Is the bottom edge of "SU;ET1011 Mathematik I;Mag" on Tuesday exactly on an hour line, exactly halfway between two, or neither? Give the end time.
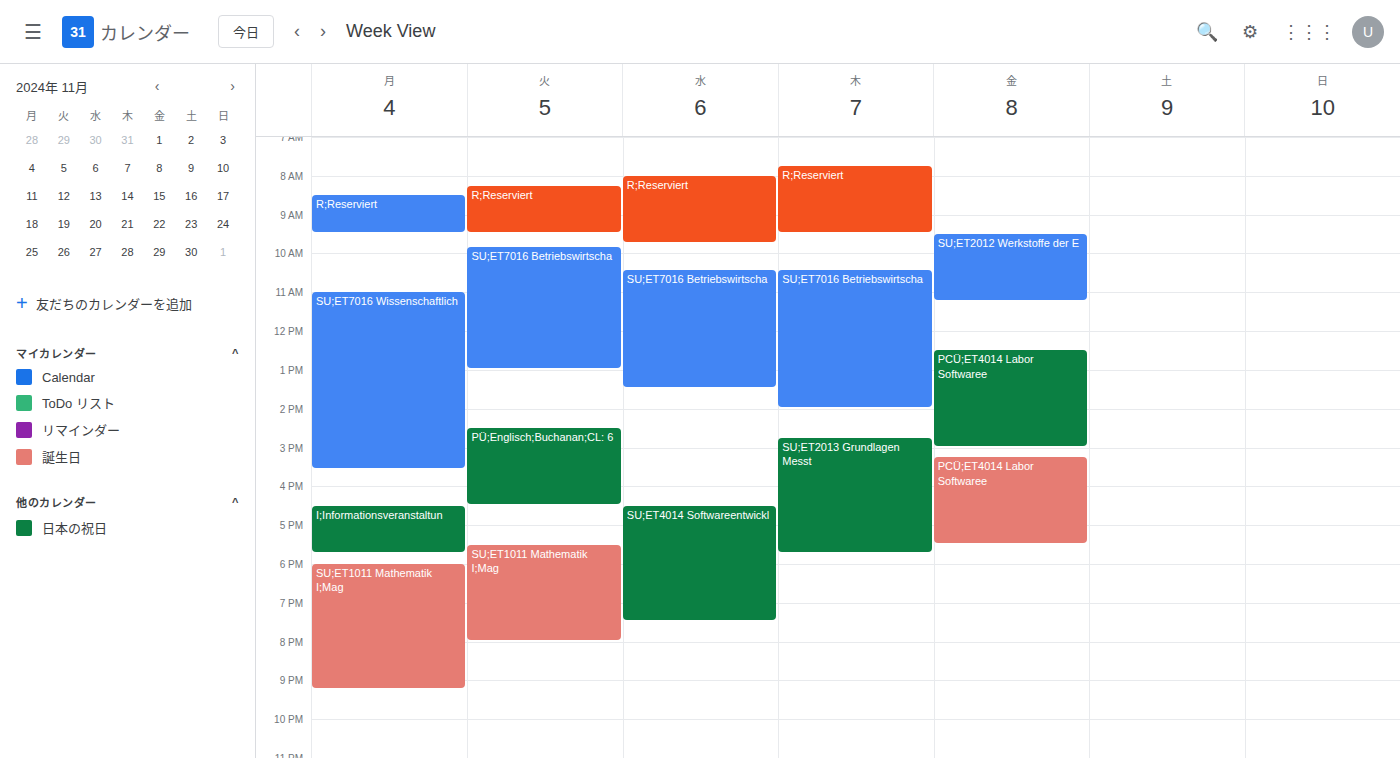
8:00 PM -- exactly on the 8 PM line.